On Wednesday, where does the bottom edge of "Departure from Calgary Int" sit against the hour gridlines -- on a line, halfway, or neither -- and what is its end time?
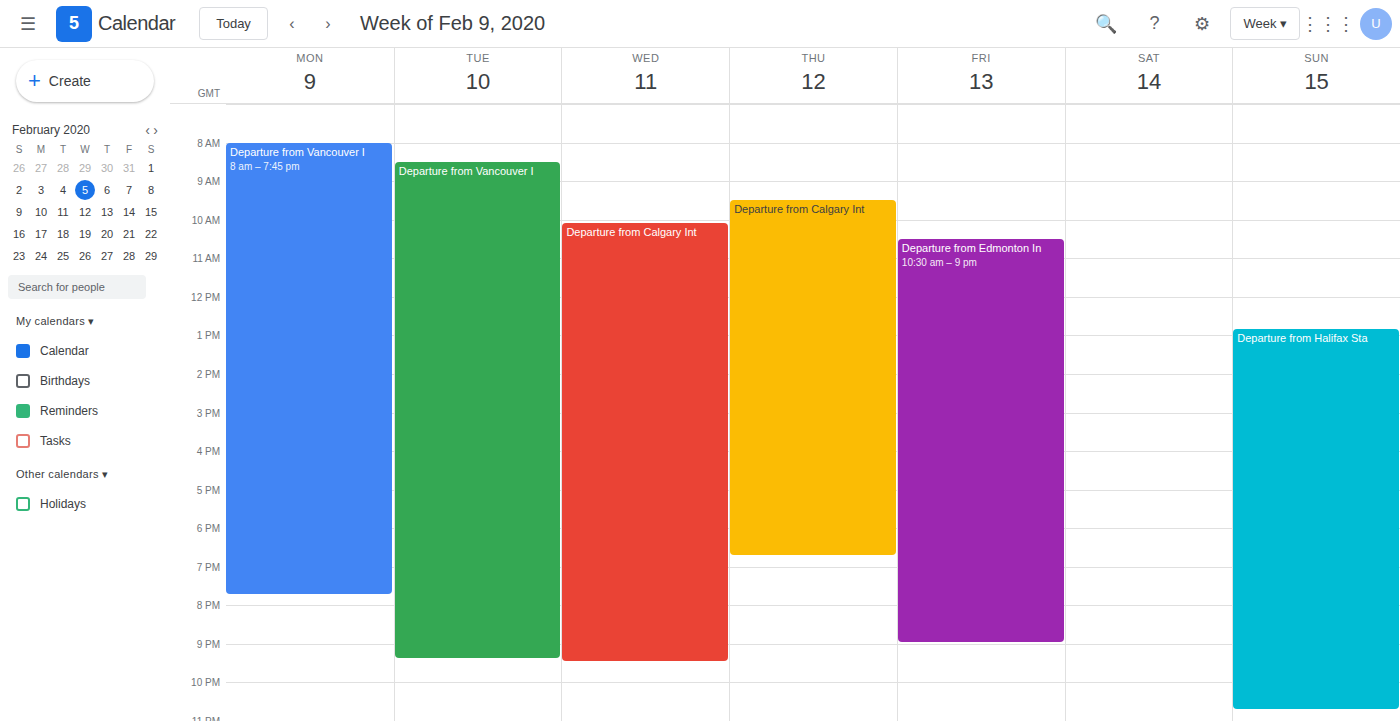
9:30 PM -- halfway between the 9 PM and 10 PM lines.